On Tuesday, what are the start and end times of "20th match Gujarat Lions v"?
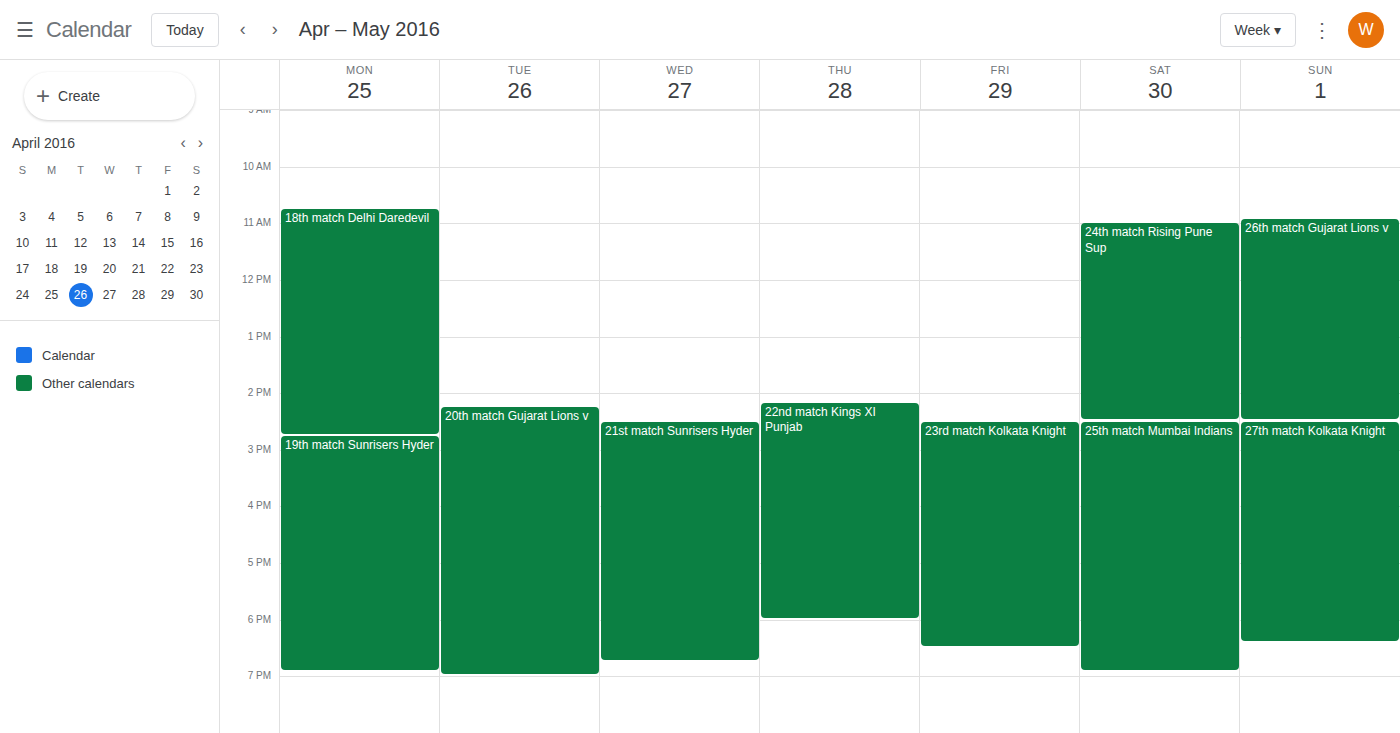
2:15 PM to 7:00 PM